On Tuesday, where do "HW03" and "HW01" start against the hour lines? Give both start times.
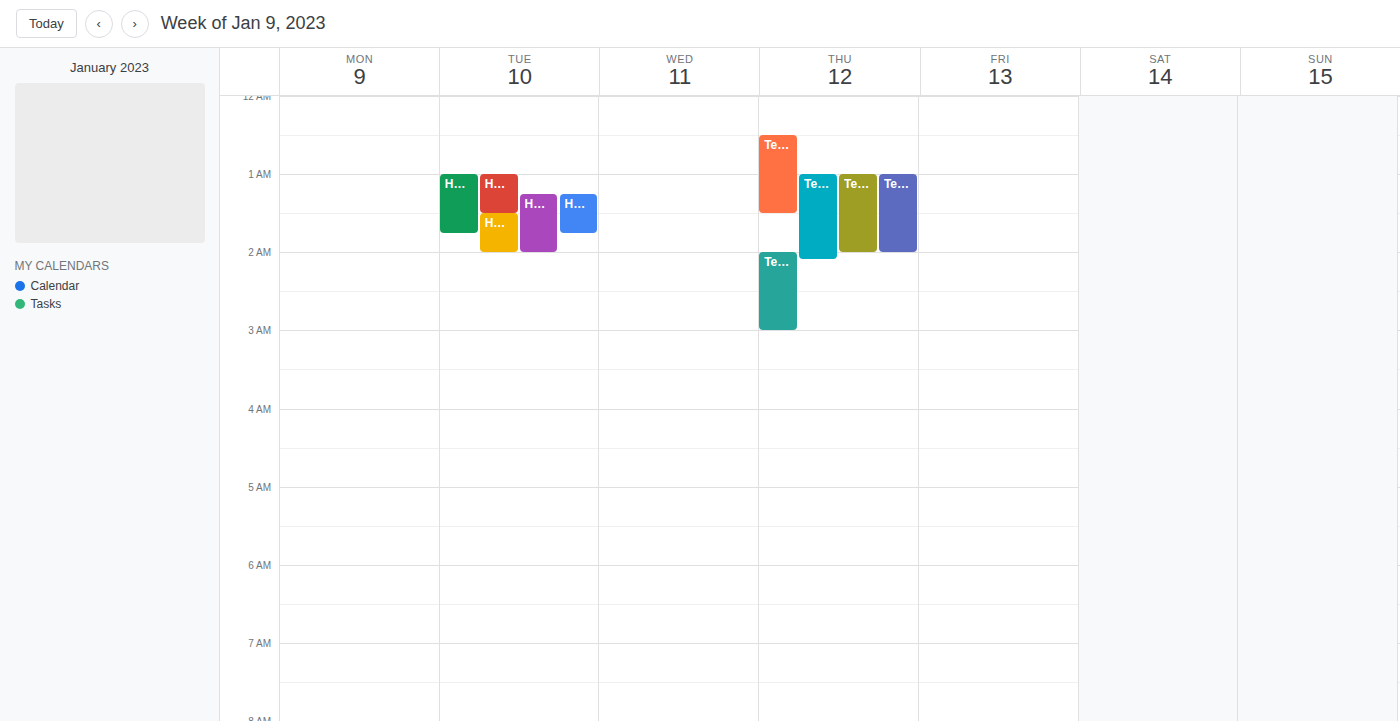
"HW03": 1:00 AM, exactly on the 1 AM line. "HW01": 1:15 AM, neither: a quarter of the way from the 1 AM line to the 2 AM line.